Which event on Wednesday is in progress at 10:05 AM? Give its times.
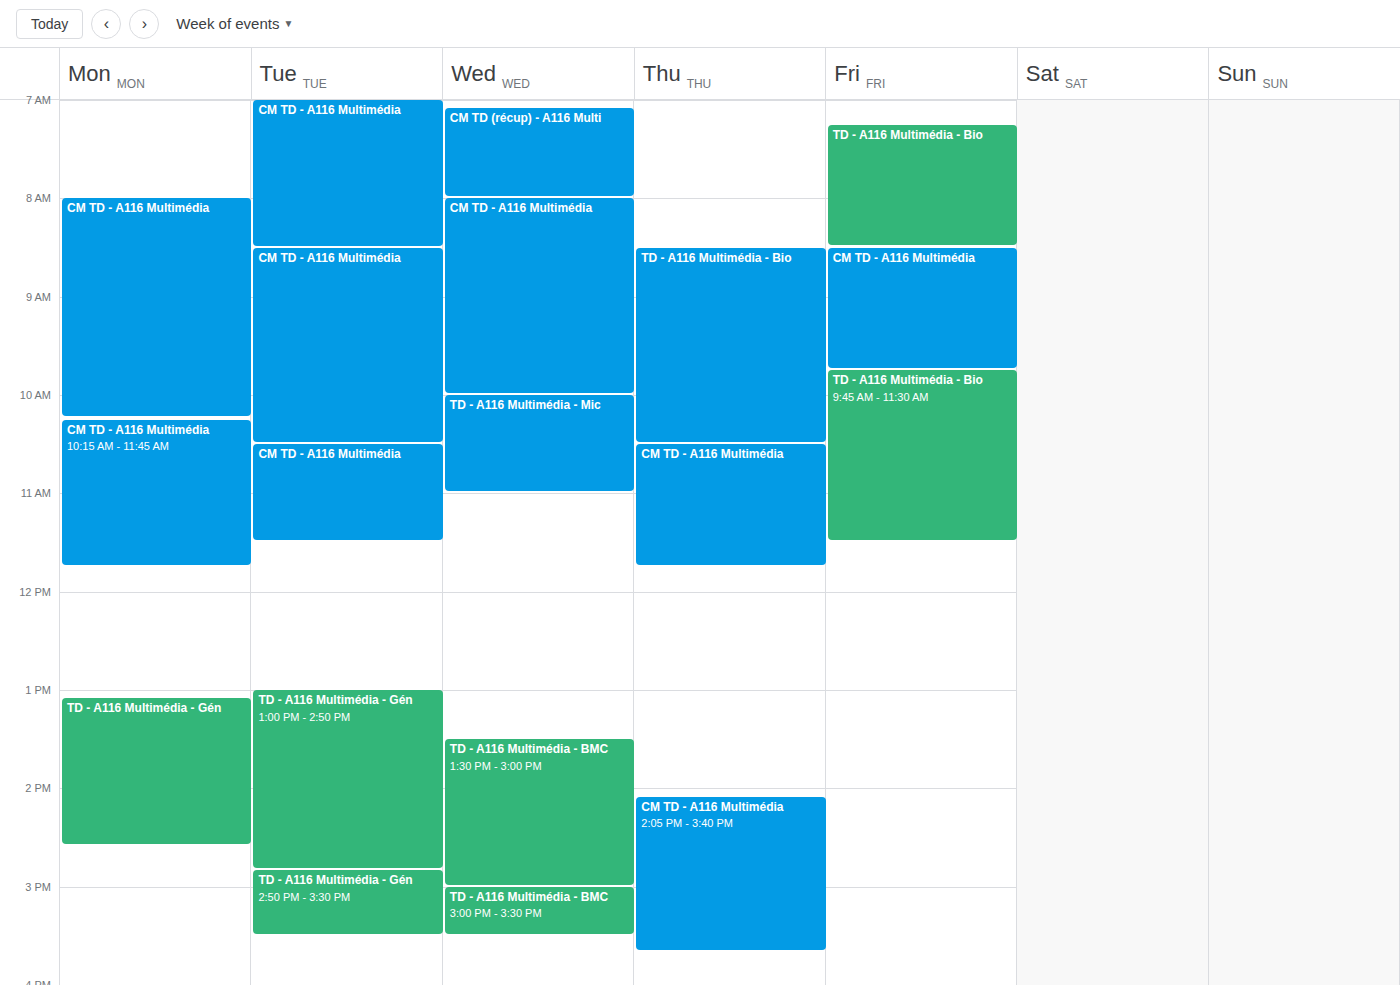
"TD - A116 Multimédia - Mic", 10:00 AM to 11:00 AM